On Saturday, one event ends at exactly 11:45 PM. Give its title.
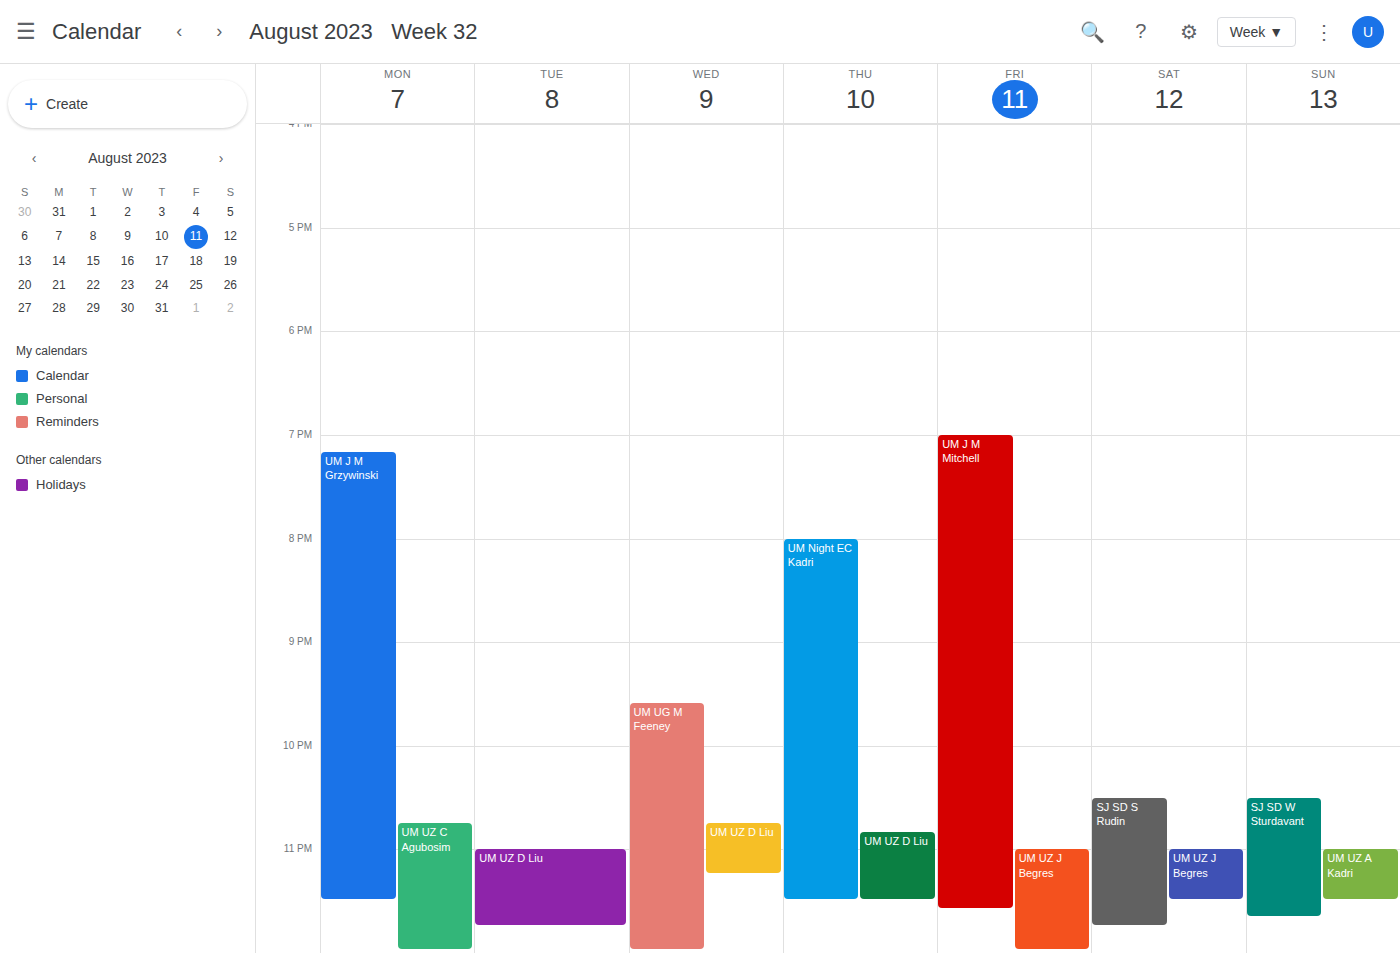
"SJ SD S Rudin"